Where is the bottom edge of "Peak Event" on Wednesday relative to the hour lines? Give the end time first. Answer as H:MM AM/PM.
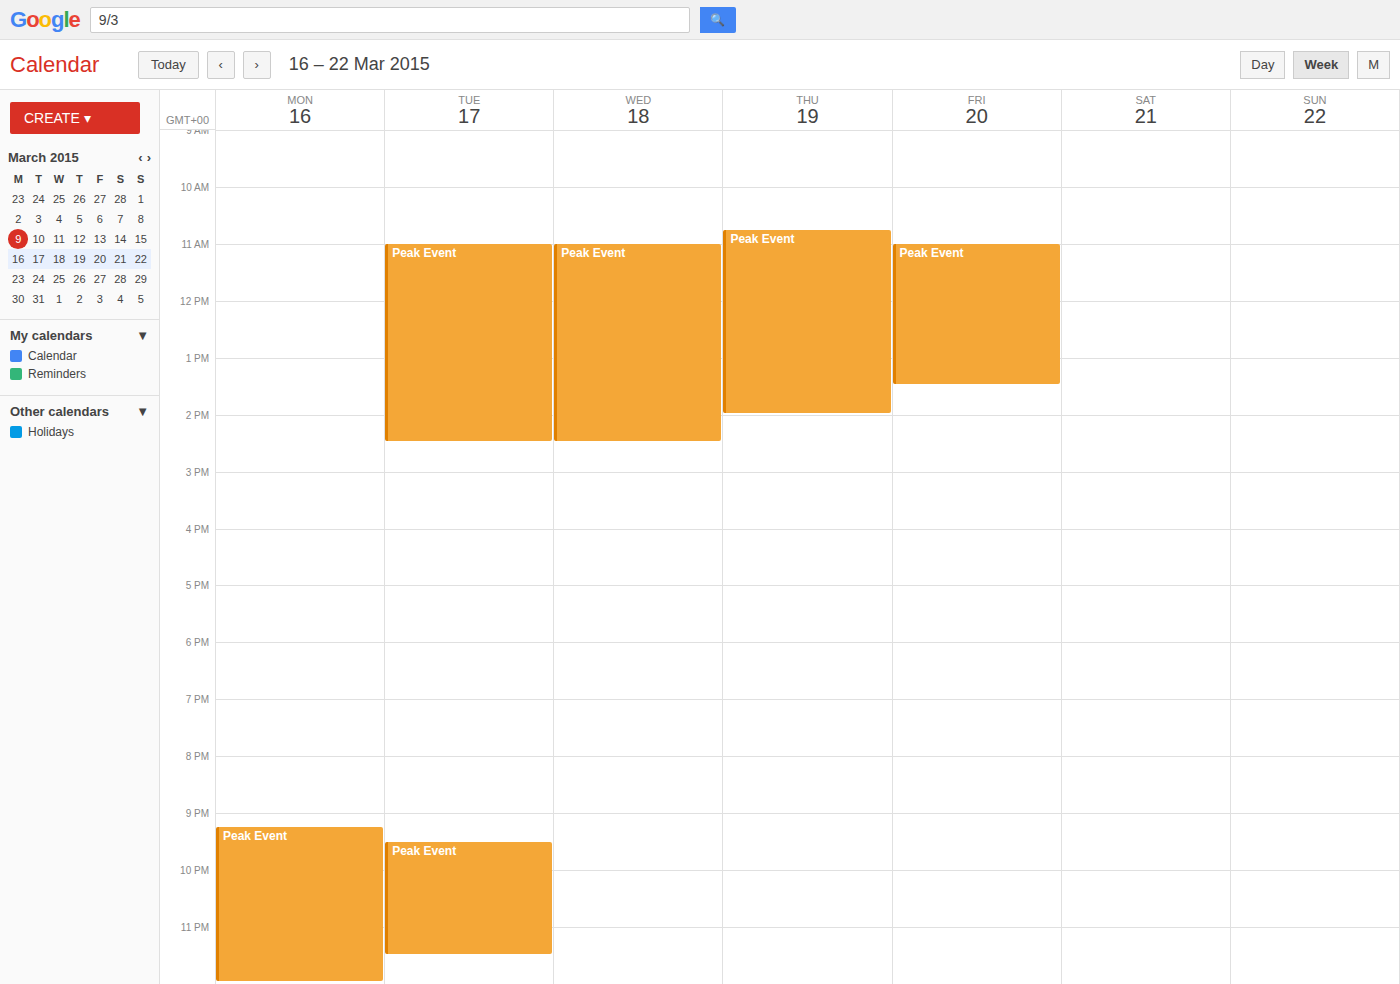
2:30 PM -- halfway between the 2 PM and 3 PM lines.